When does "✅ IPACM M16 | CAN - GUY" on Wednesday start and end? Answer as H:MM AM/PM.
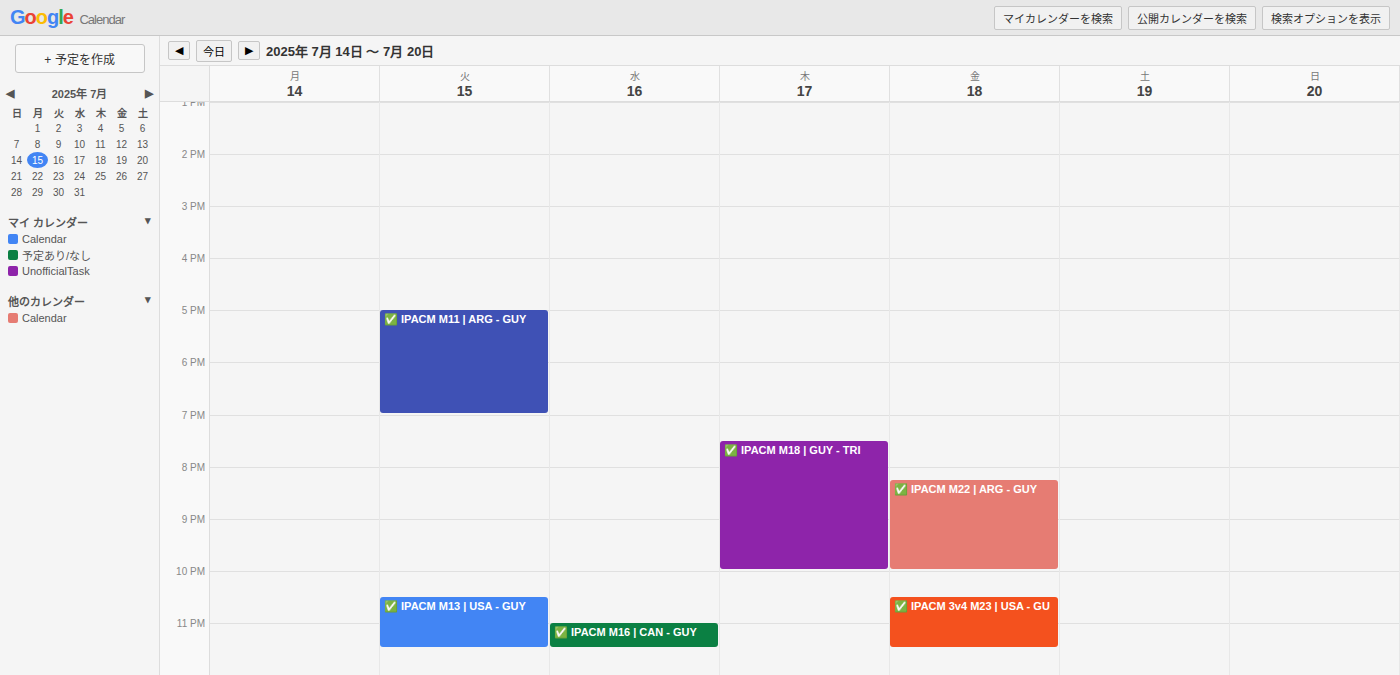
11:00 PM to 11:30 PM